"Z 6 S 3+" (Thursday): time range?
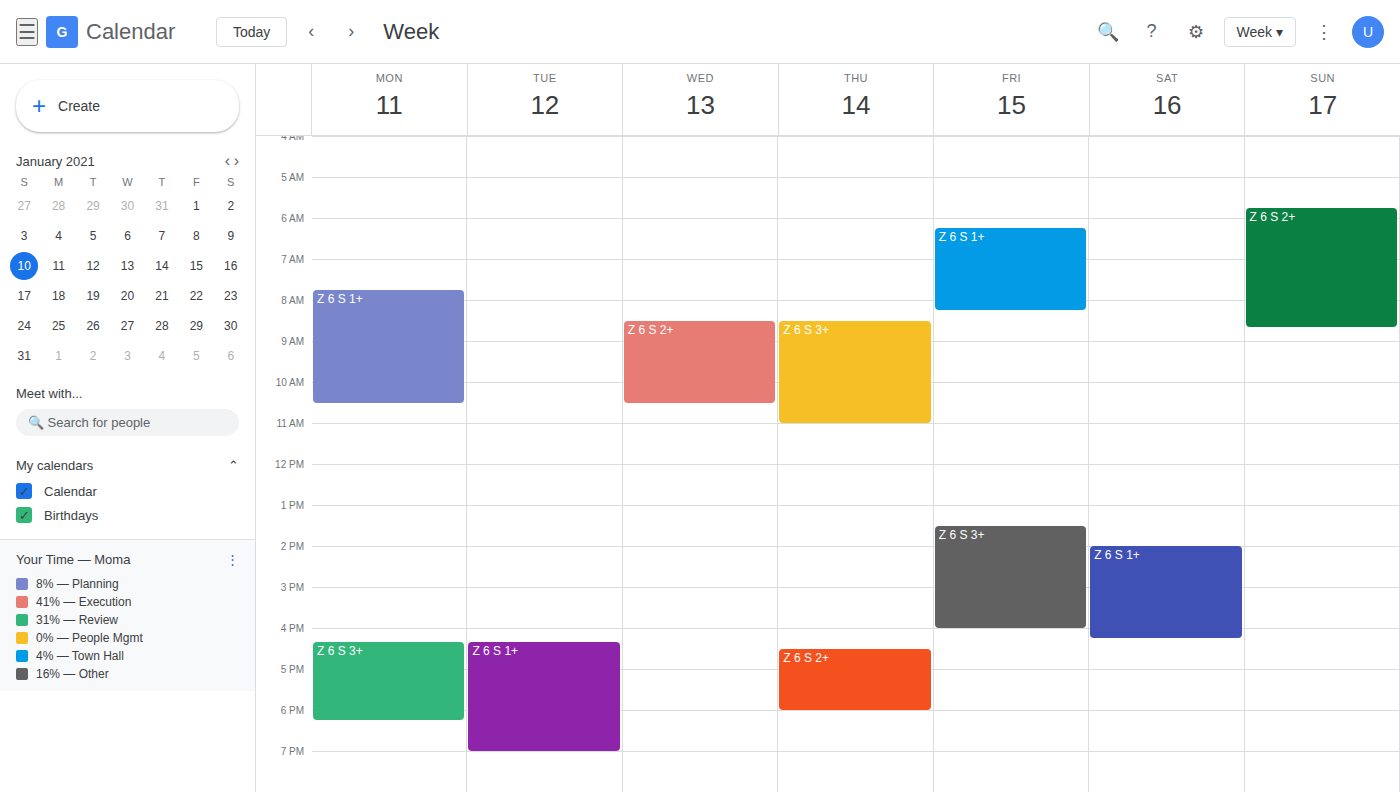
8:30 AM to 11:00 AM